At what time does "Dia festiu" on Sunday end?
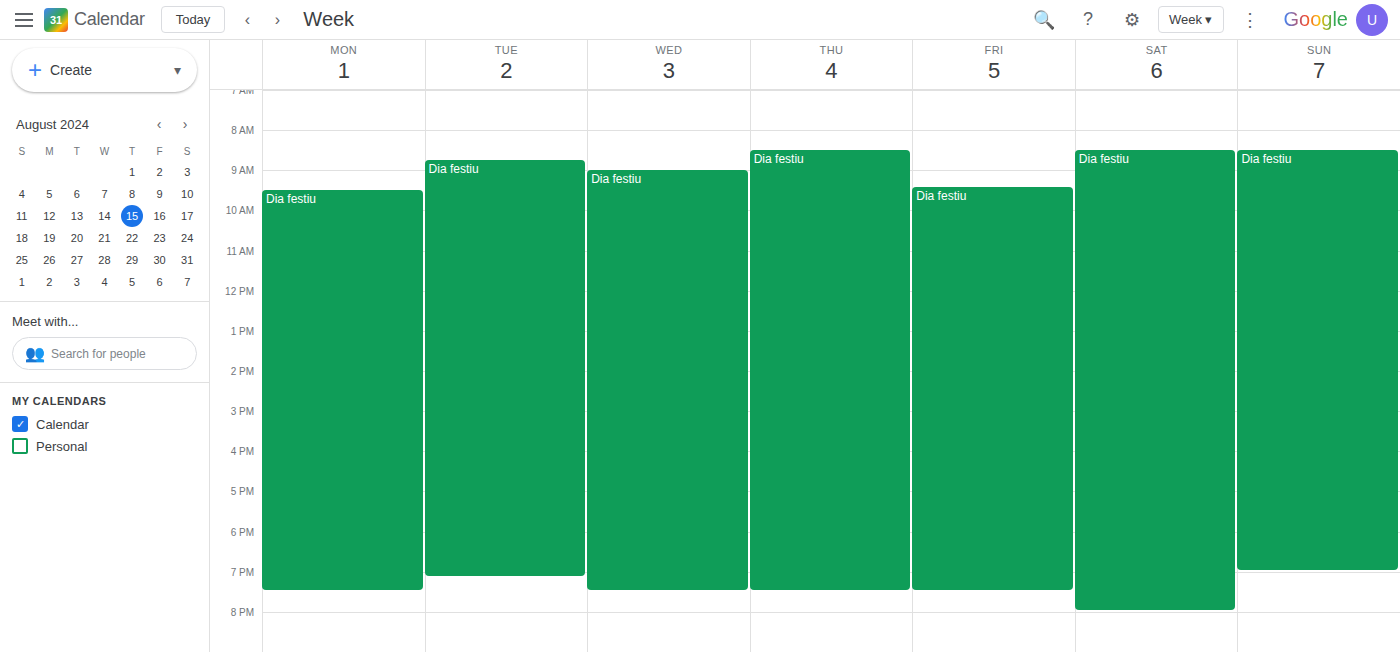
7:00 PM